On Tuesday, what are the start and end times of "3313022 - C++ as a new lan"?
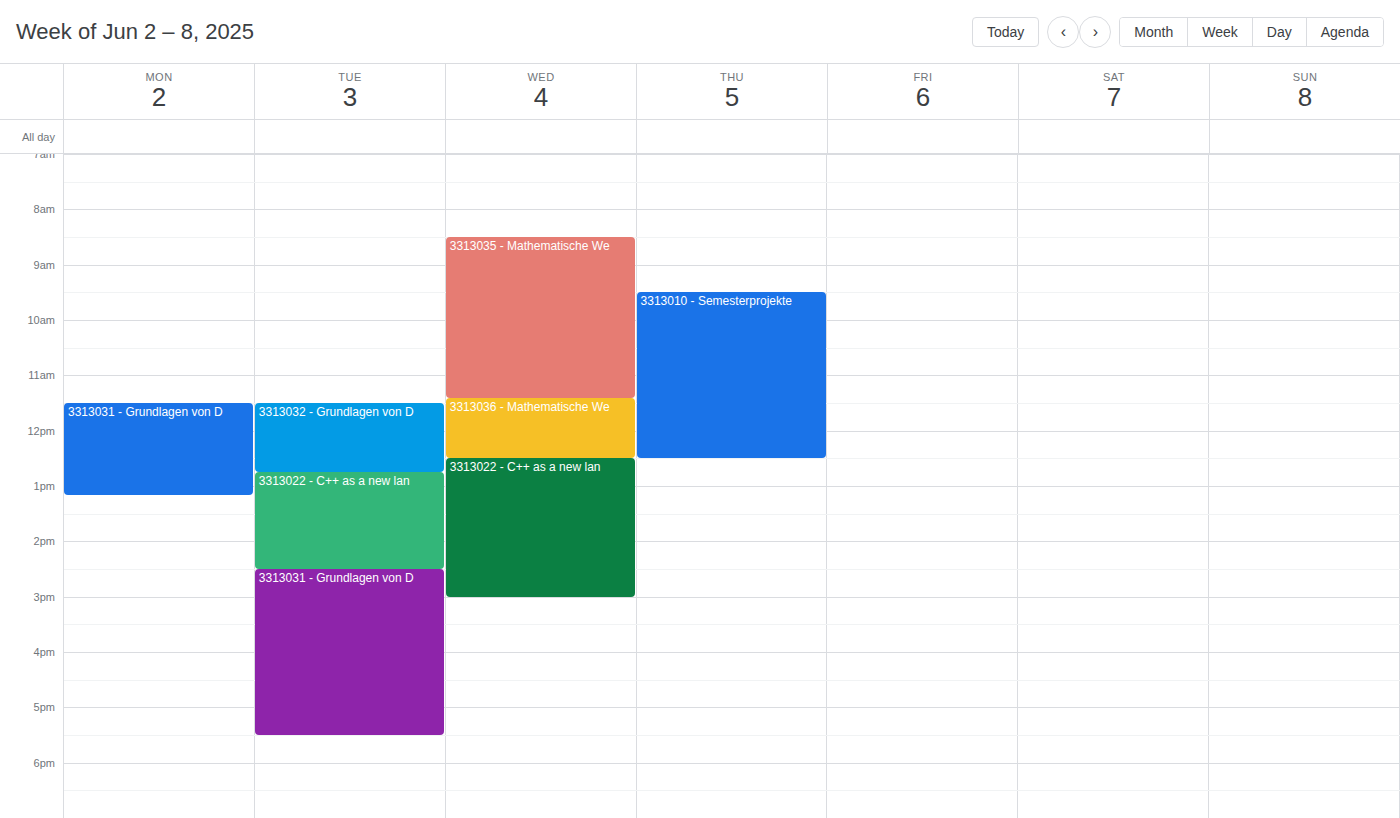
12:45 to 14:30